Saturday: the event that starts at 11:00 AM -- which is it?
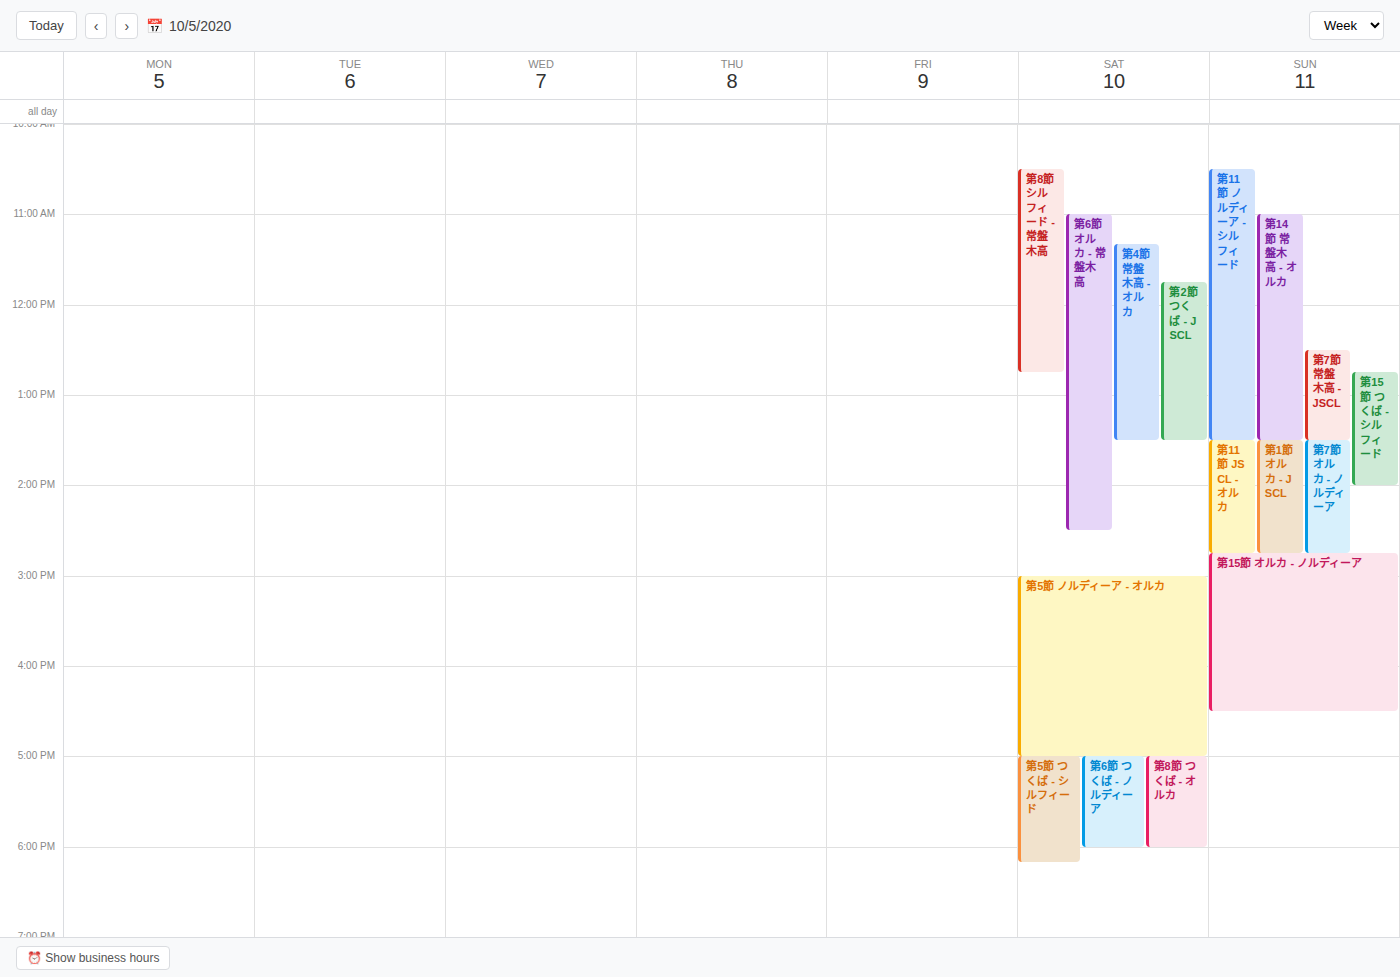
"第6節 オルカ - 常盤木高"